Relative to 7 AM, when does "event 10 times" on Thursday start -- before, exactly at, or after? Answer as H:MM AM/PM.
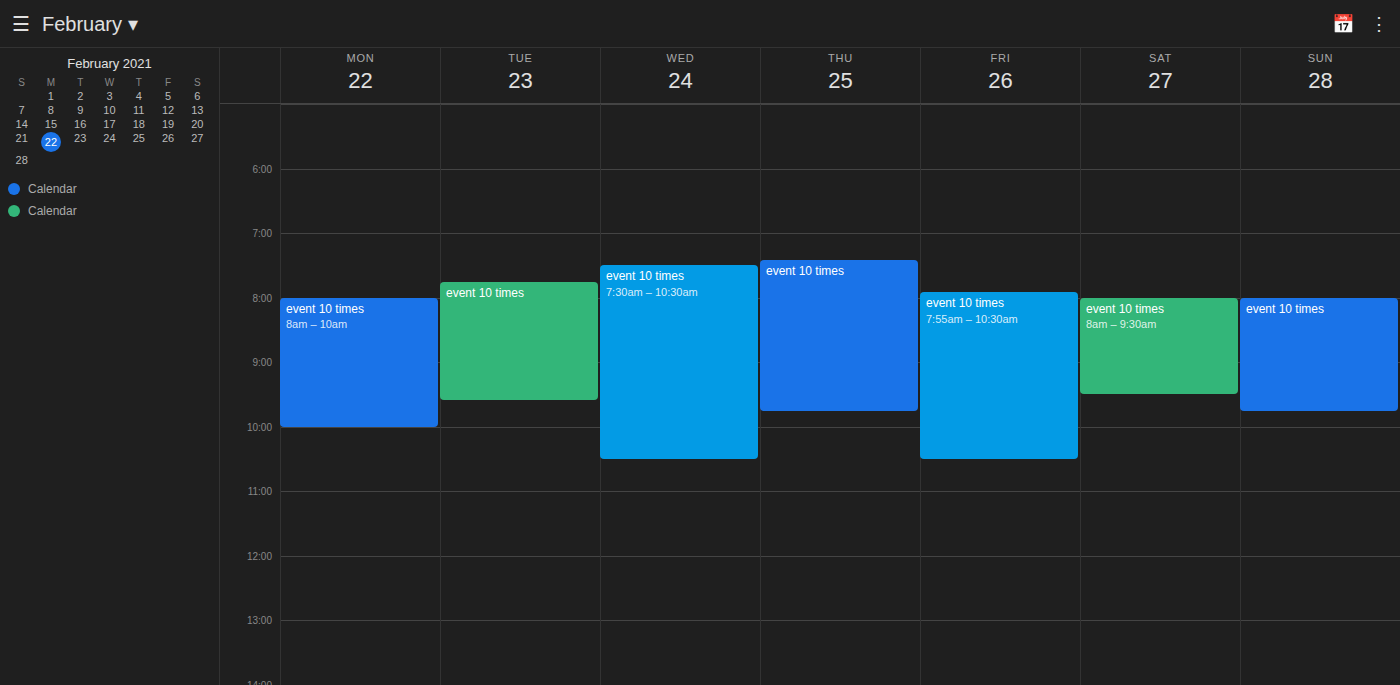
7:25 AM -- after 7 AM, 25 minutes below the 7 AM line.